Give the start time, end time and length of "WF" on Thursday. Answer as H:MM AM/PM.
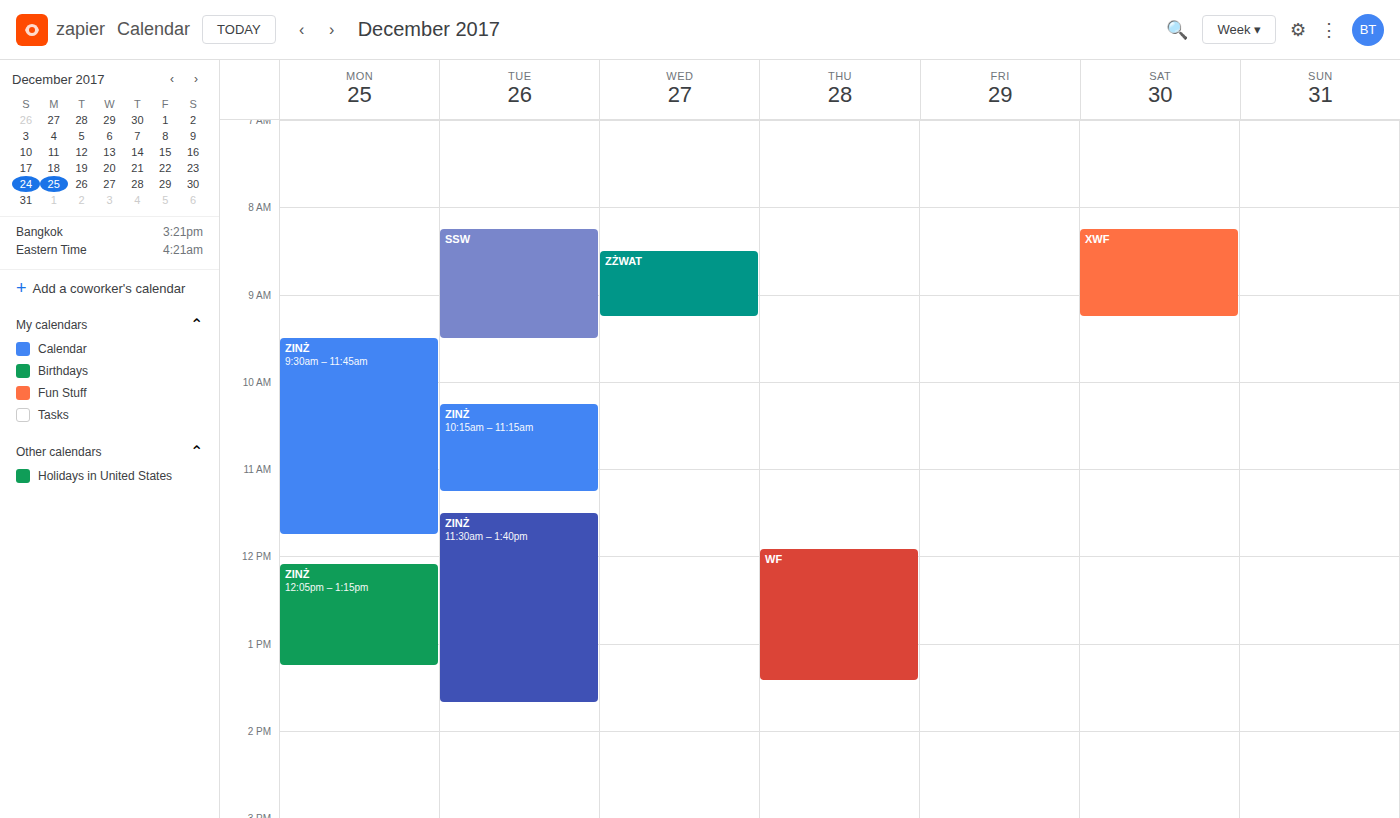
11:55 AM to 1:25 PM, 1 hour 30 minutes